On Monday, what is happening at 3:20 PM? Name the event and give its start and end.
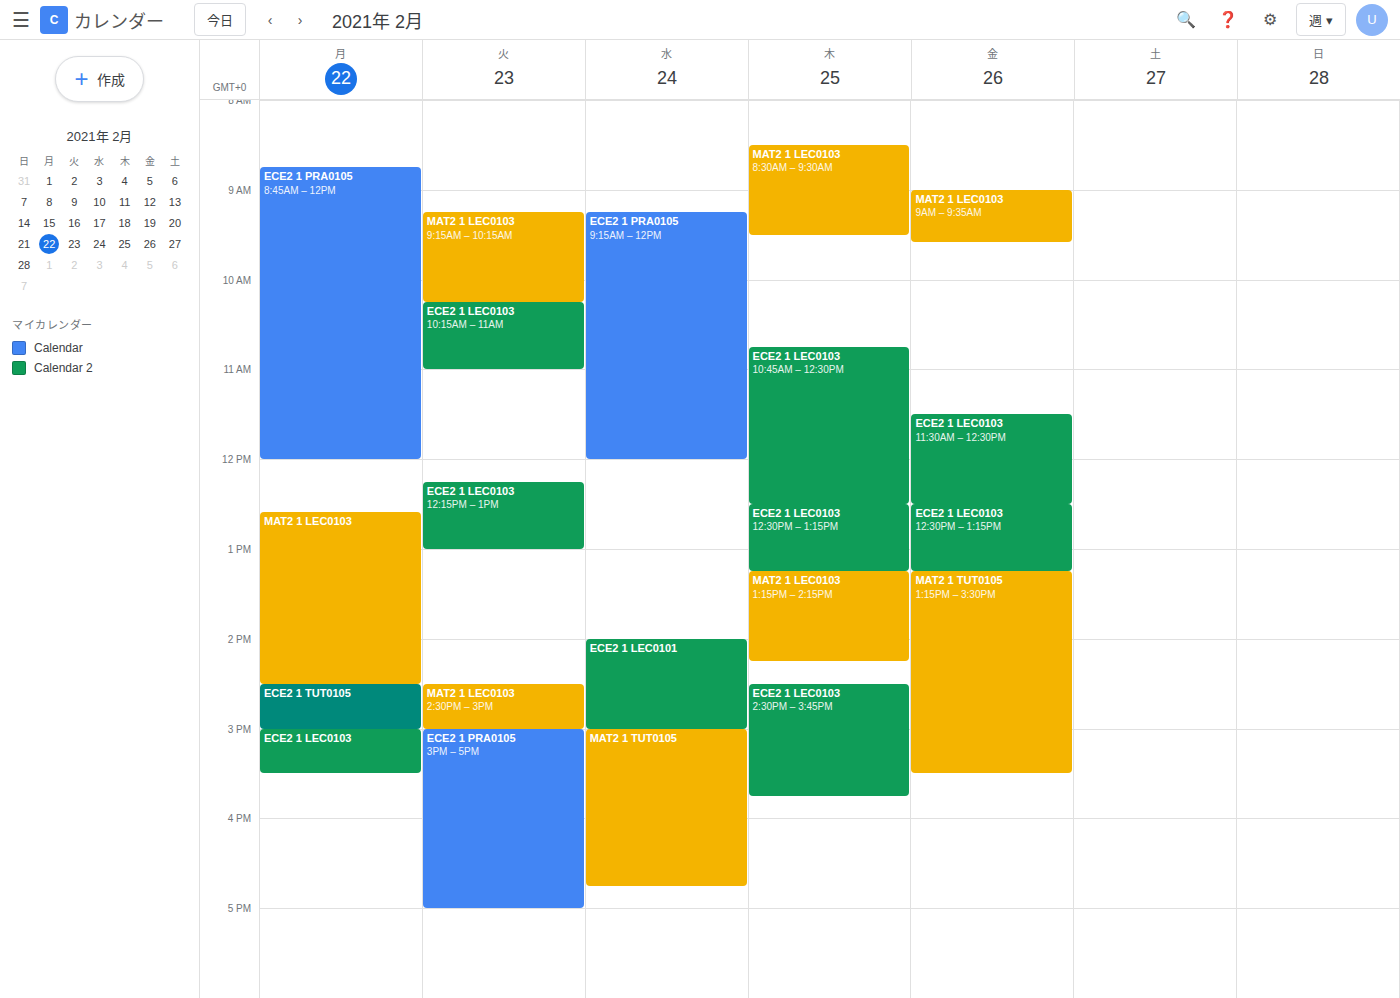
"ECE2 1 LEC0103", 3:00 PM to 3:30 PM